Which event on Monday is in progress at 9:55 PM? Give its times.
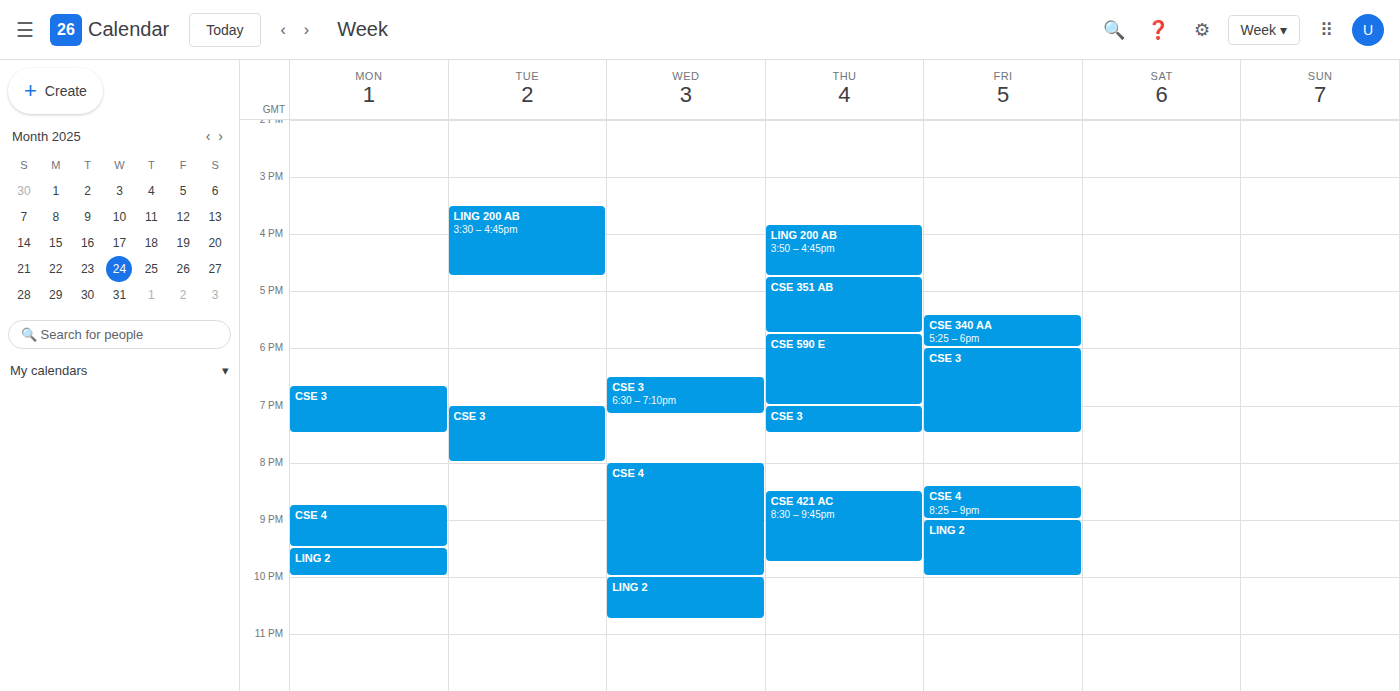
"LING 2", 9:30 PM to 10:00 PM